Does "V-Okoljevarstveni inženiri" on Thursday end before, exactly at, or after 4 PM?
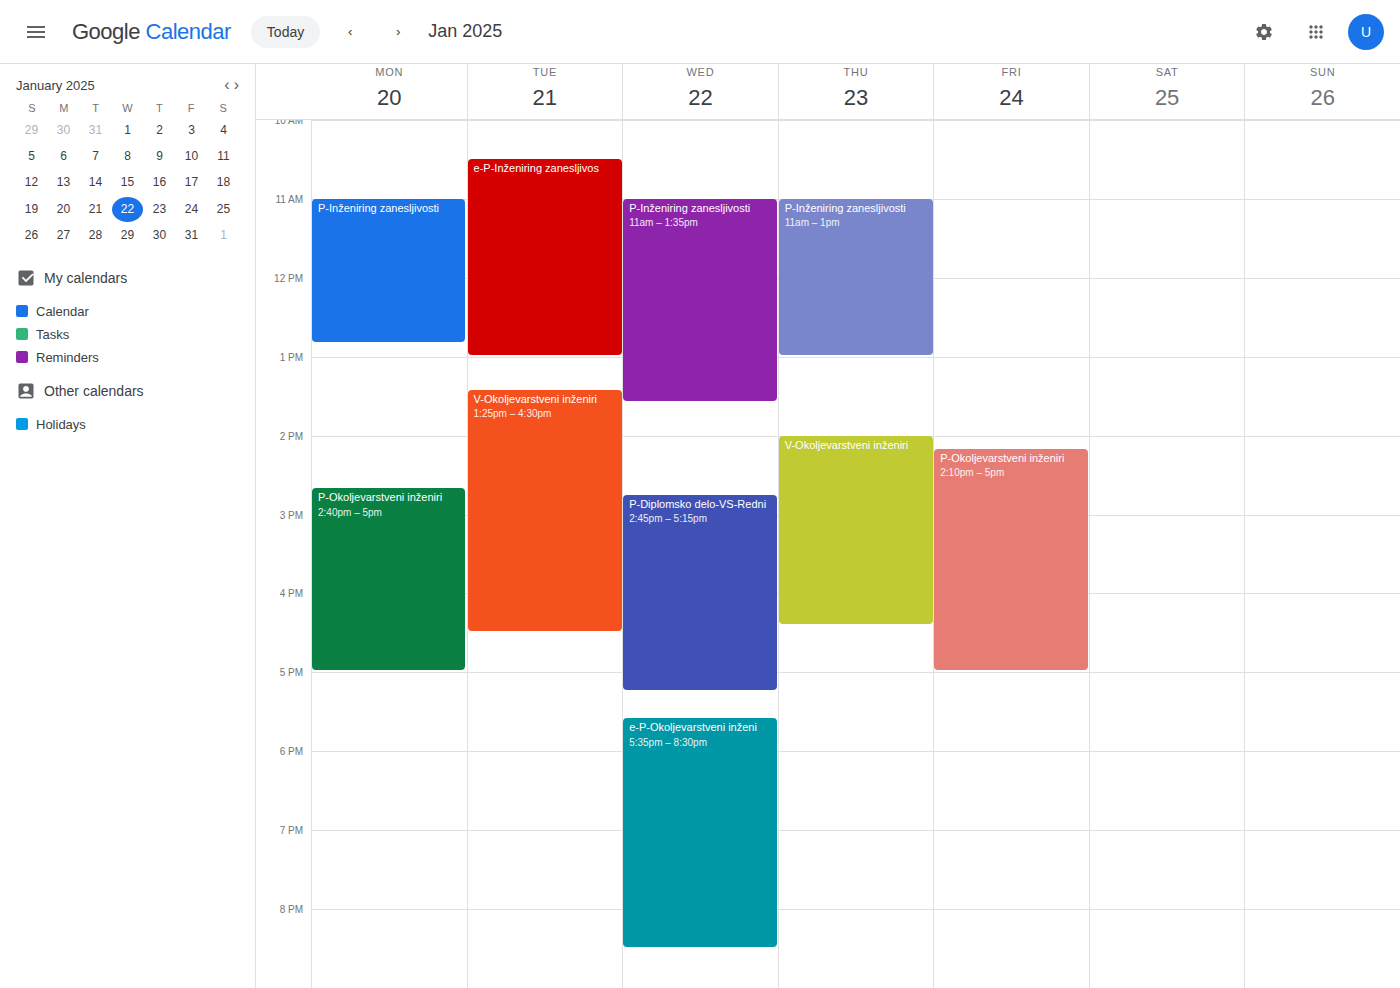
4:25 PM -- after 4 PM, 25 minutes below the 4 PM line.